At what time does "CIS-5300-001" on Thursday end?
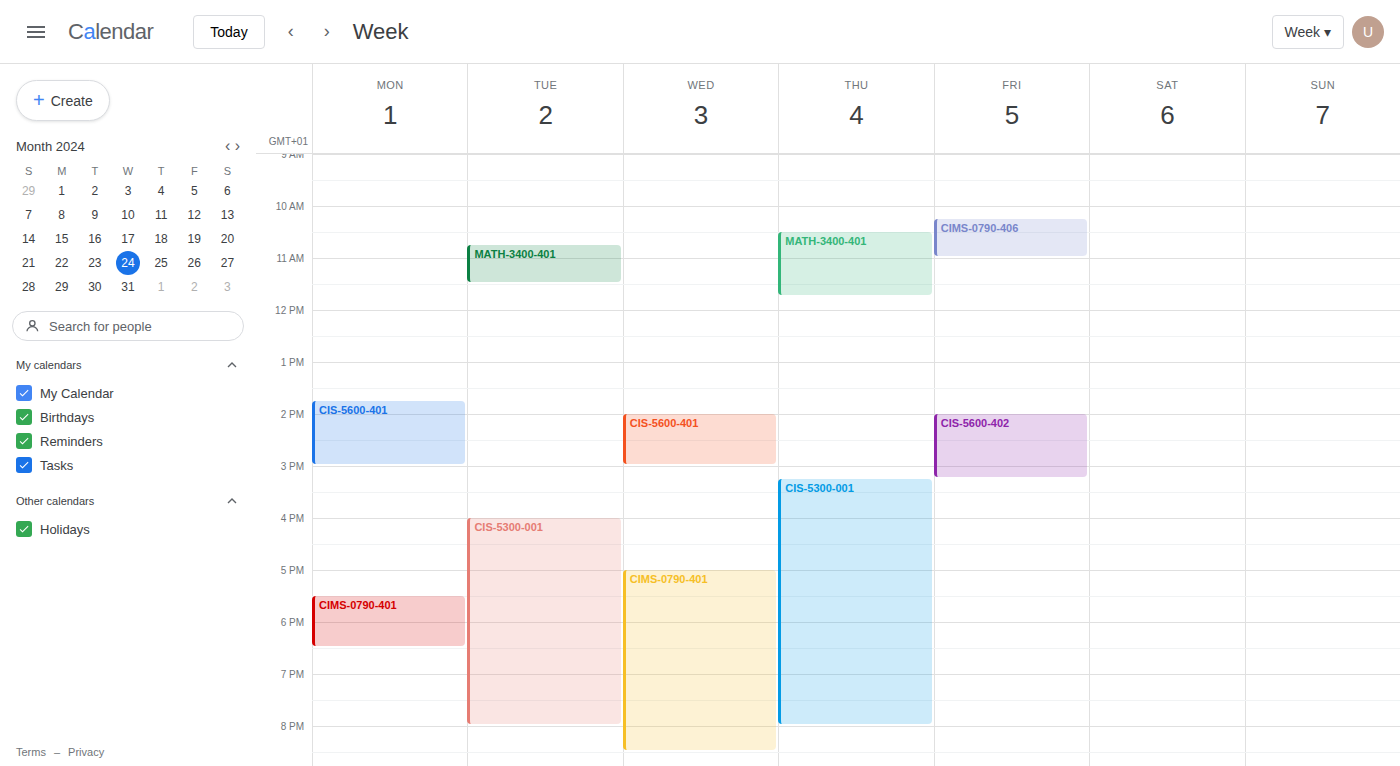
20:00